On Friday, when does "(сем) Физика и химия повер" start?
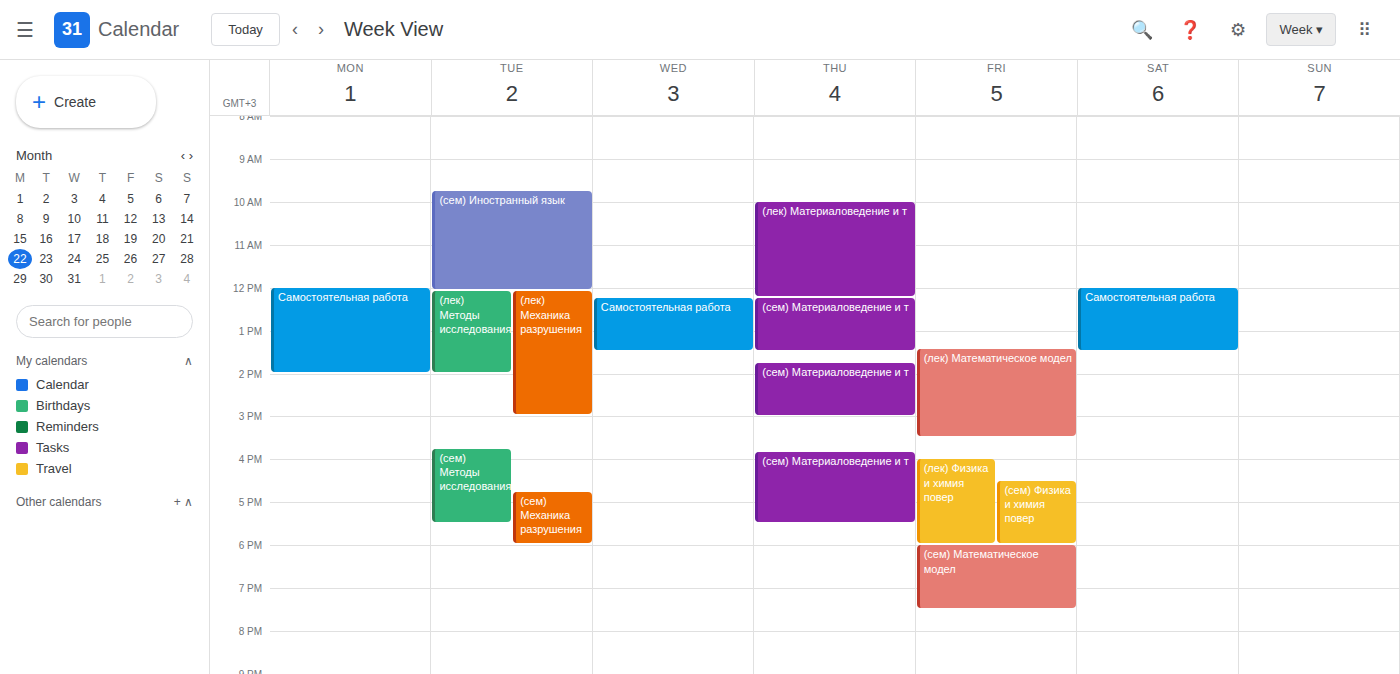
4:30 PM